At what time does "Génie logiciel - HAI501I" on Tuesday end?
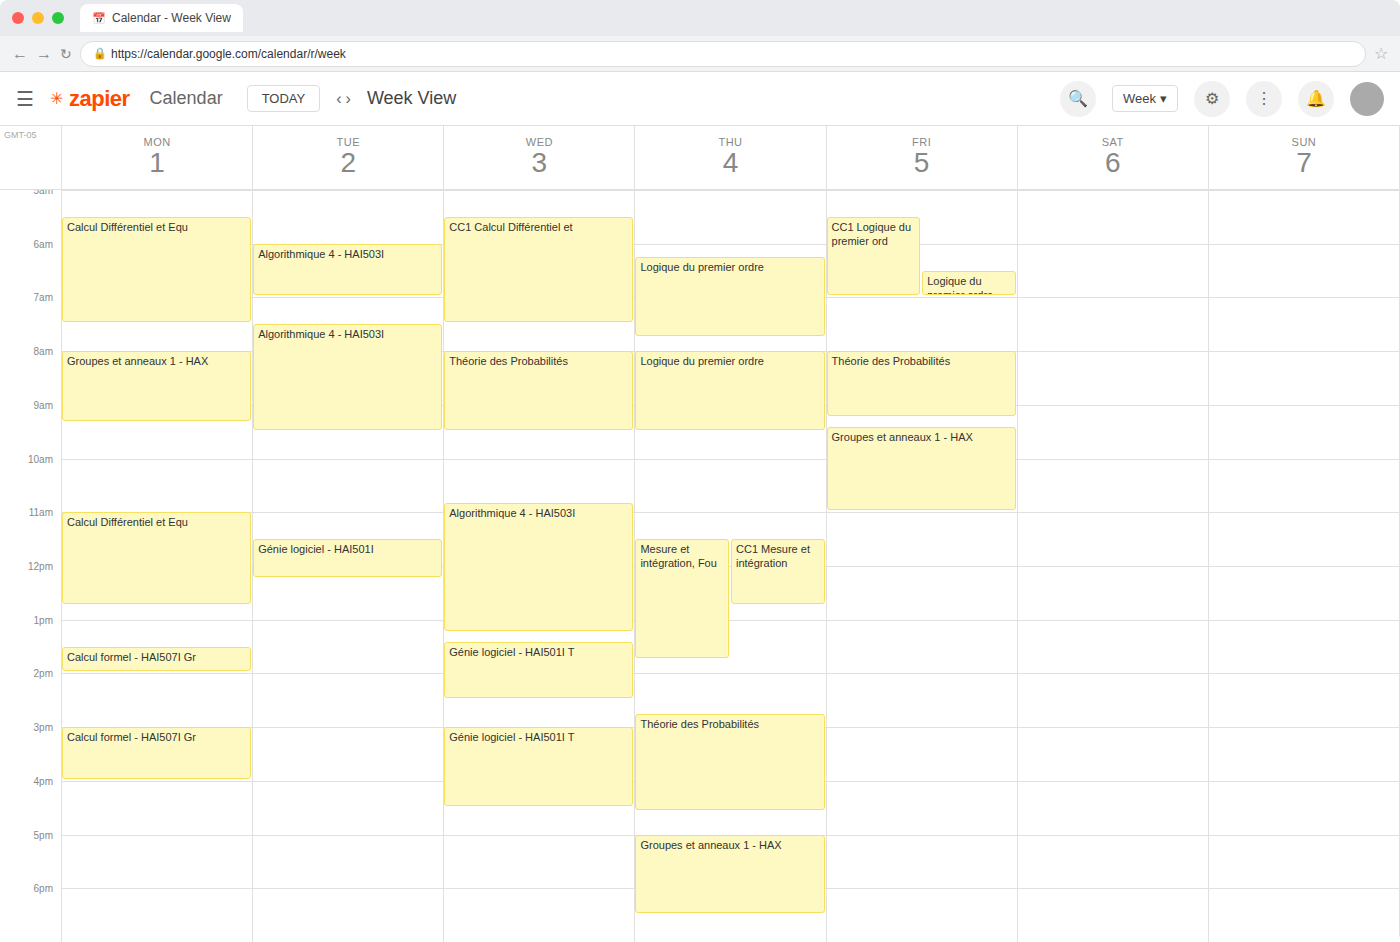
12:15 PM